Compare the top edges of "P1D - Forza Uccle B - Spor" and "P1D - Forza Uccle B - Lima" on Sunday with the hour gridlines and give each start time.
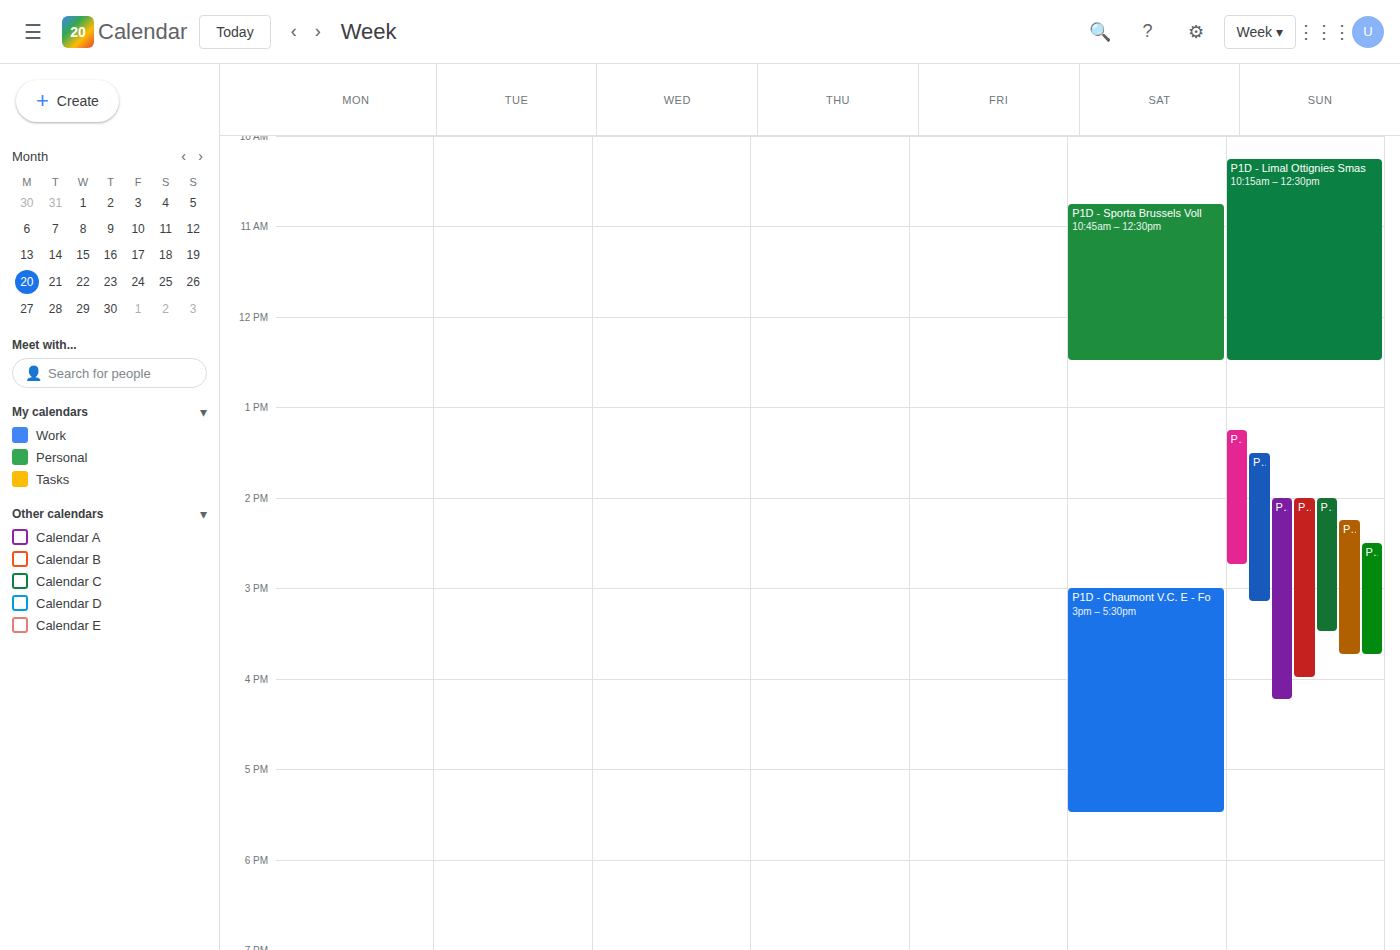
"P1D - Forza Uccle B - Spor": 2:15 PM, neither: a quarter of the way from the 2 PM line to the 3 PM line. "P1D - Forza Uccle B - Lima": 1:15 PM, neither: a quarter of the way from the 1 PM line to the 2 PM line.